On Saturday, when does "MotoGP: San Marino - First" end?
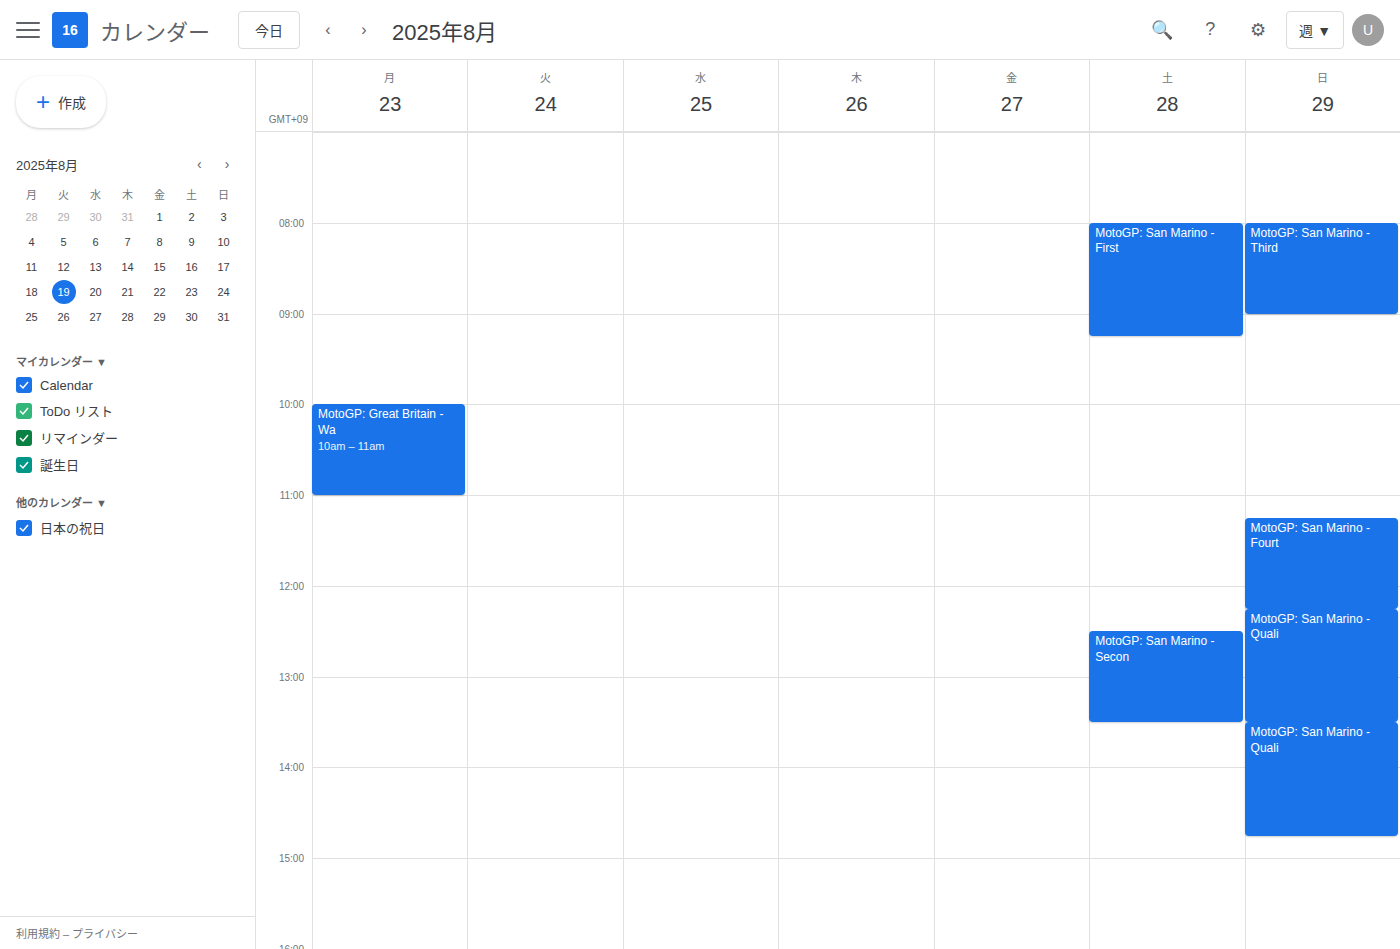
9:15 AM